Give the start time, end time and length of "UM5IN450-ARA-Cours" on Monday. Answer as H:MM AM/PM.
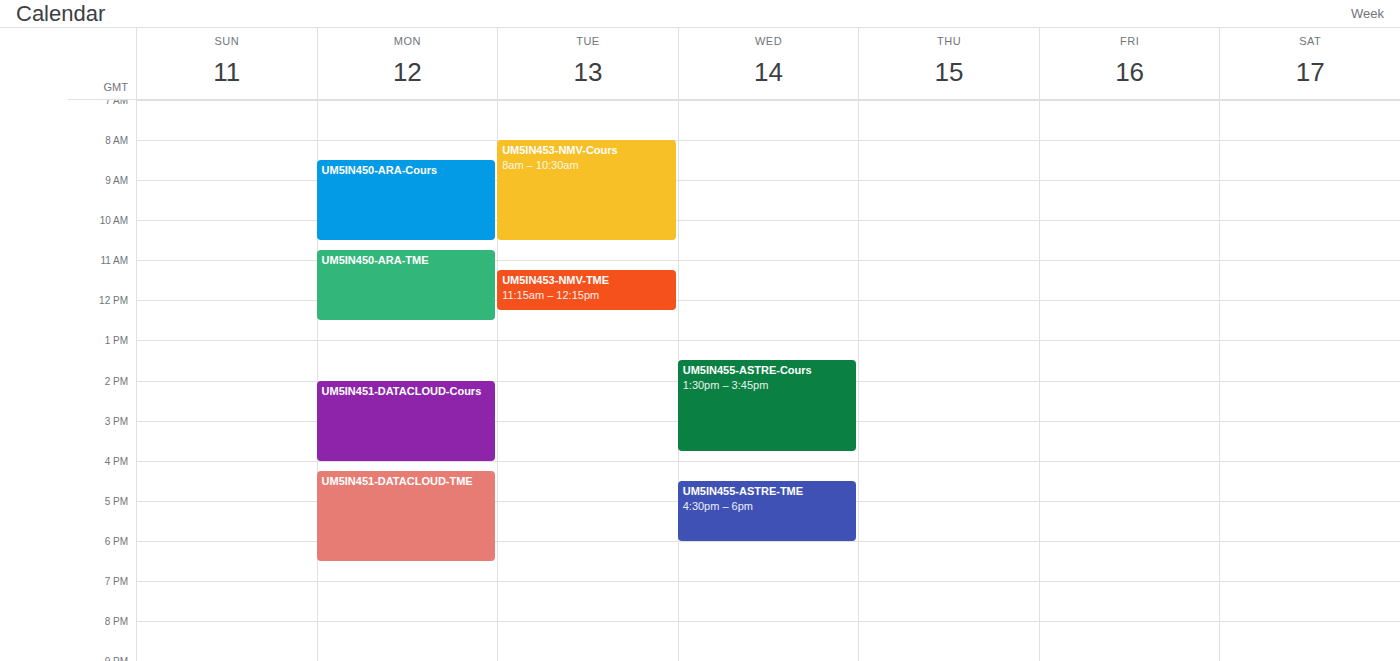
8:30 AM to 10:30 AM, 2 hours